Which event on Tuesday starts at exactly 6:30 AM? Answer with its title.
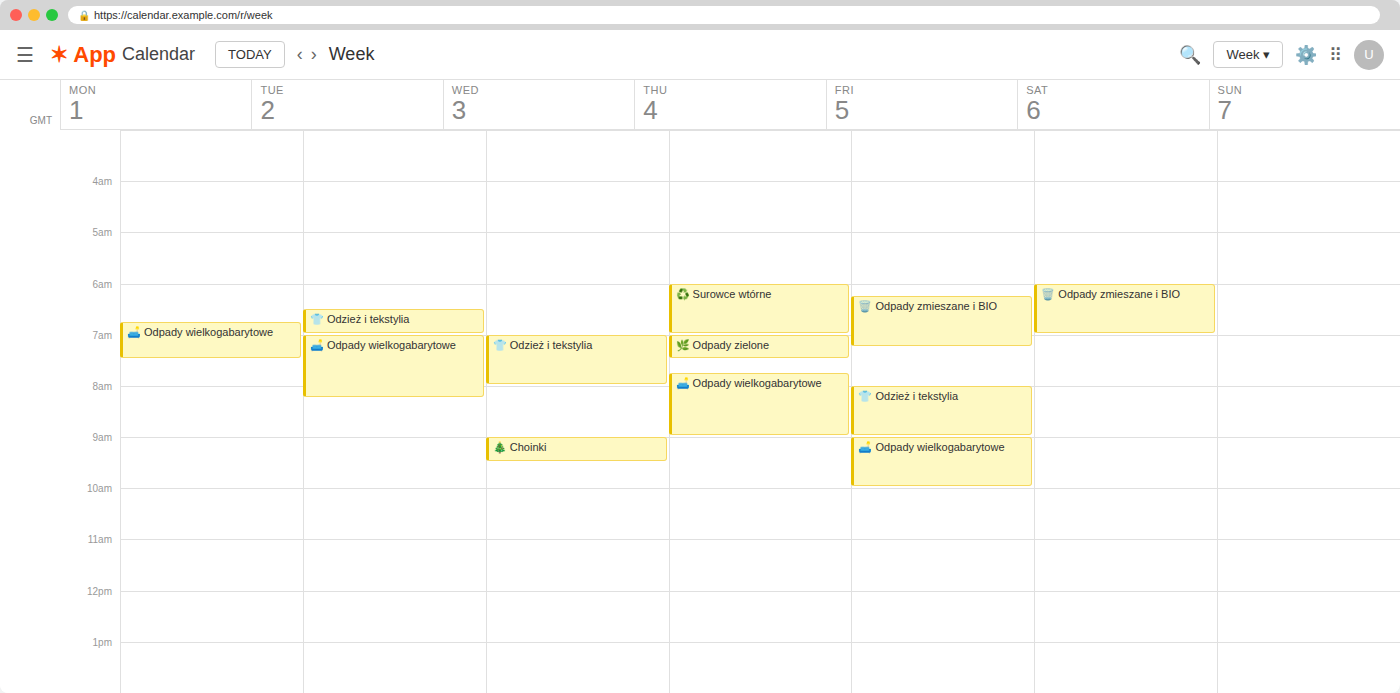
"👕 Odzież i tekstylia"